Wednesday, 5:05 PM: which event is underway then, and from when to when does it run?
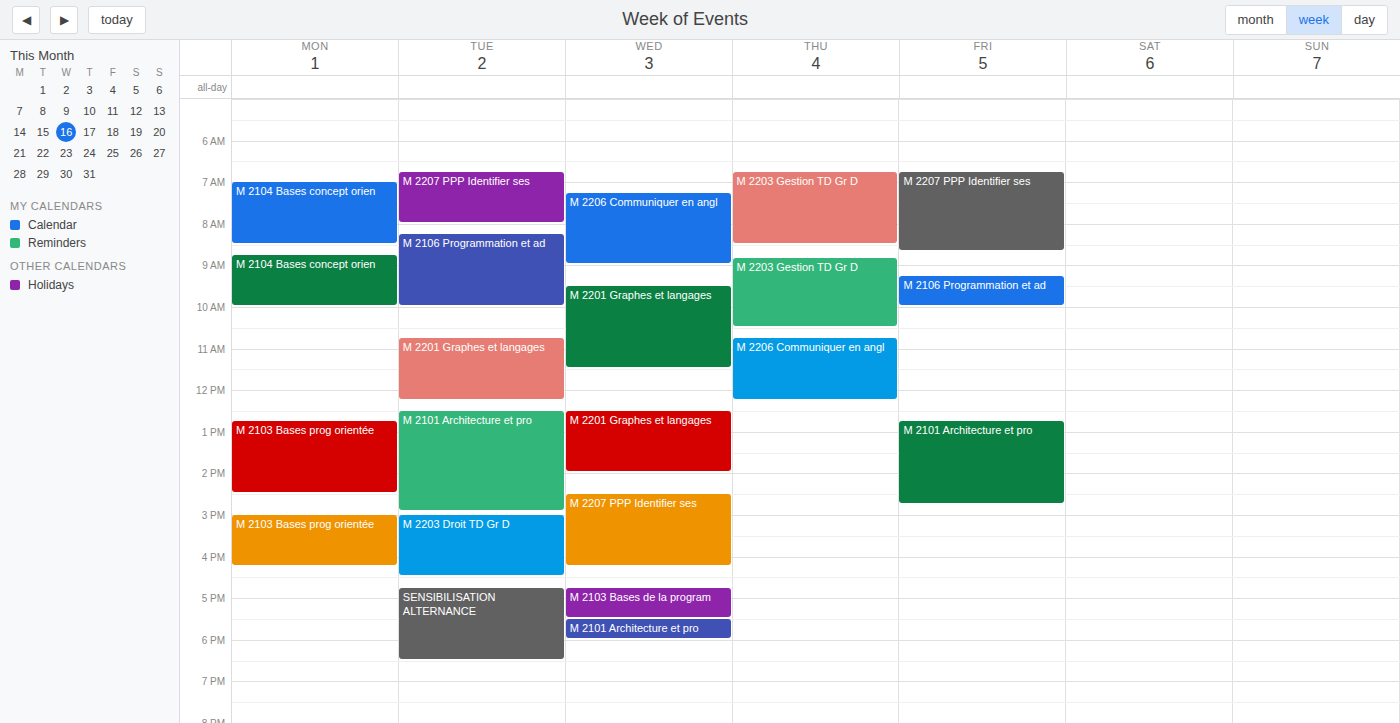
"M 2103 Bases de la program", 4:45 PM to 5:30 PM